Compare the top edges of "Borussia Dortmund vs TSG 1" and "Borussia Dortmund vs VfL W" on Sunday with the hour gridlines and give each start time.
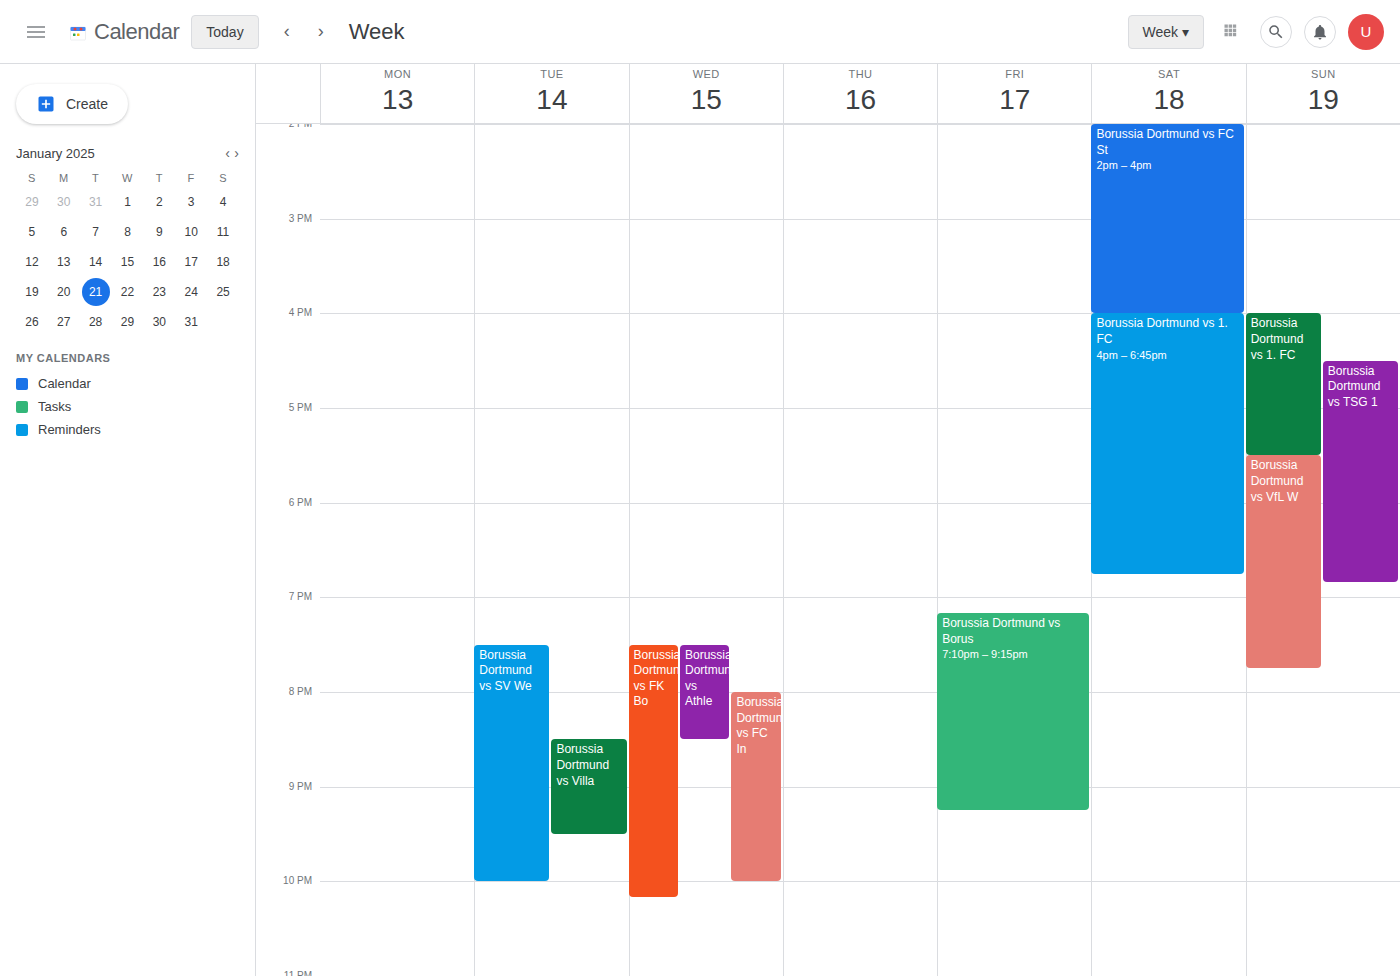
"Borussia Dortmund vs TSG 1": 4:30 PM, halfway between the 4 PM and 5 PM lines. "Borussia Dortmund vs VfL W": 5:30 PM, halfway between the 5 PM and 6 PM lines.